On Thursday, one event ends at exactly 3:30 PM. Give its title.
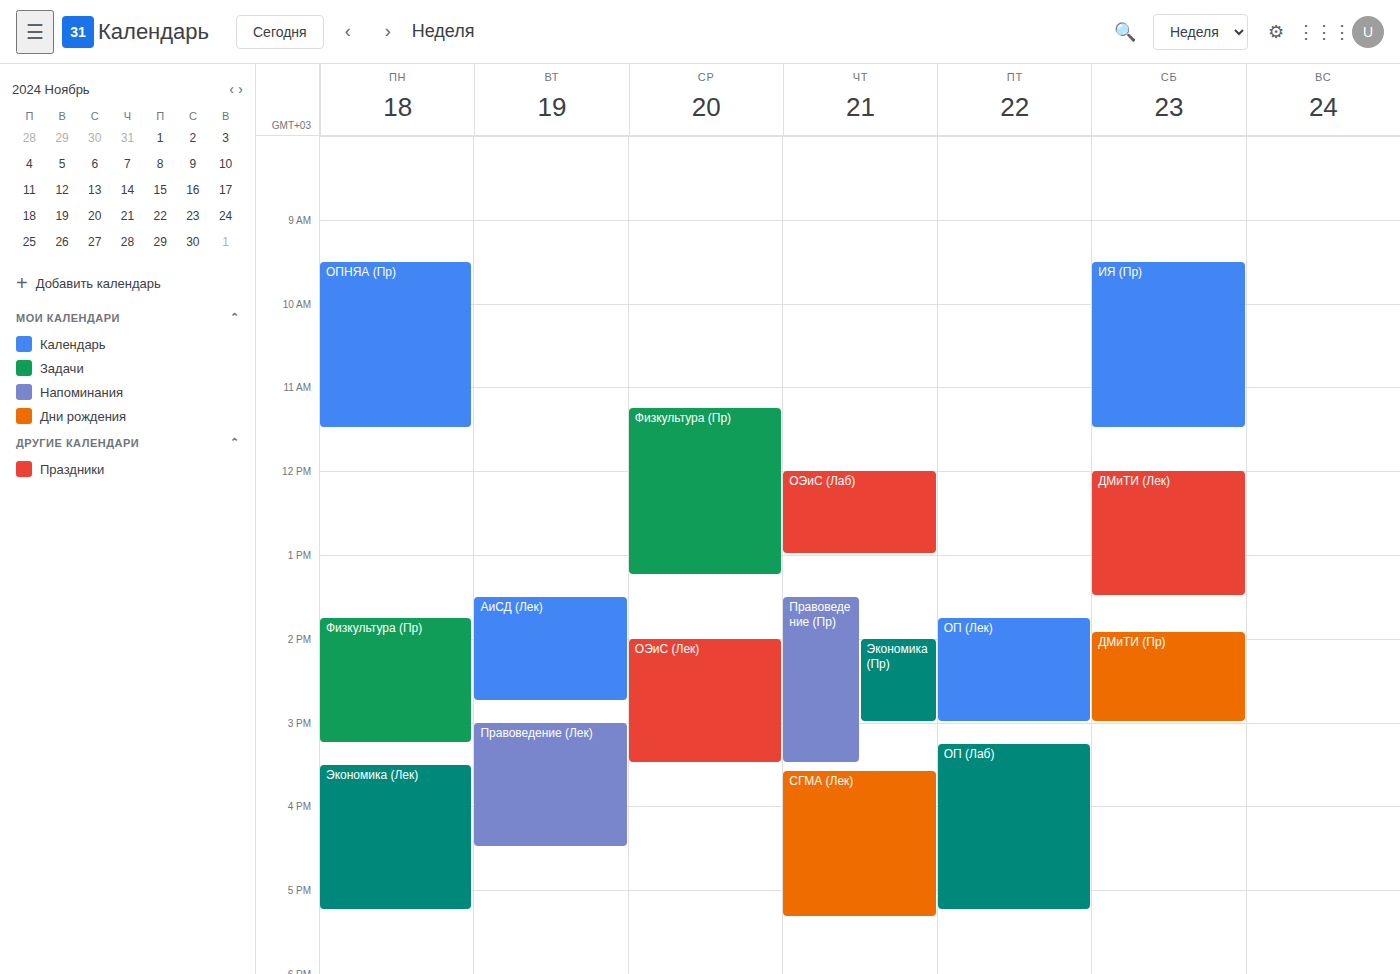
"Правоведение (Пр)"